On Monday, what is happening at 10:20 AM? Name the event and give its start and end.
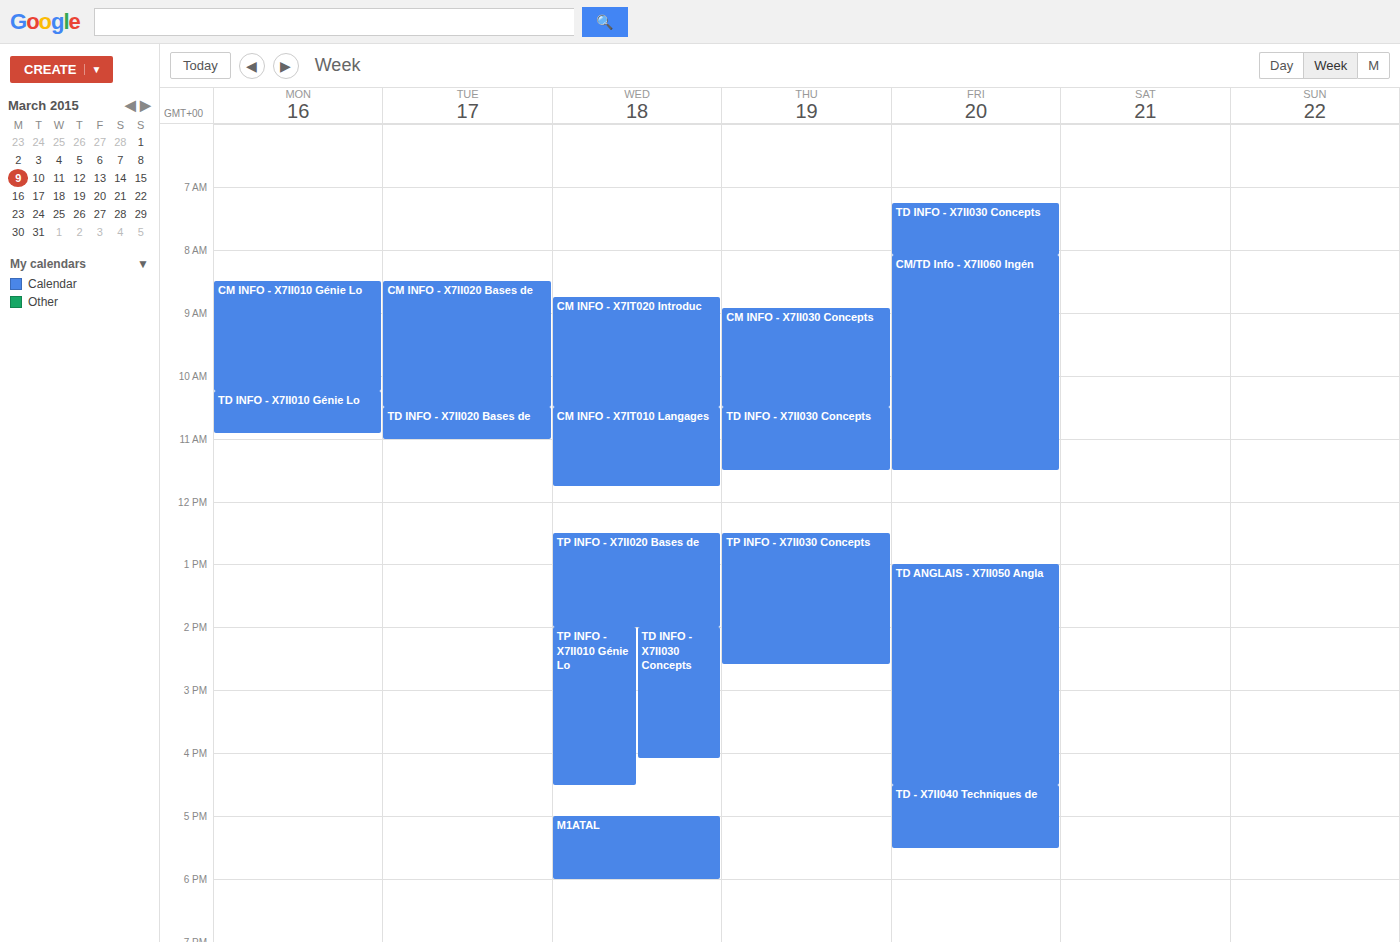
"TD INFO - X7II010 Génie Lo", 10:15 AM to 10:55 AM